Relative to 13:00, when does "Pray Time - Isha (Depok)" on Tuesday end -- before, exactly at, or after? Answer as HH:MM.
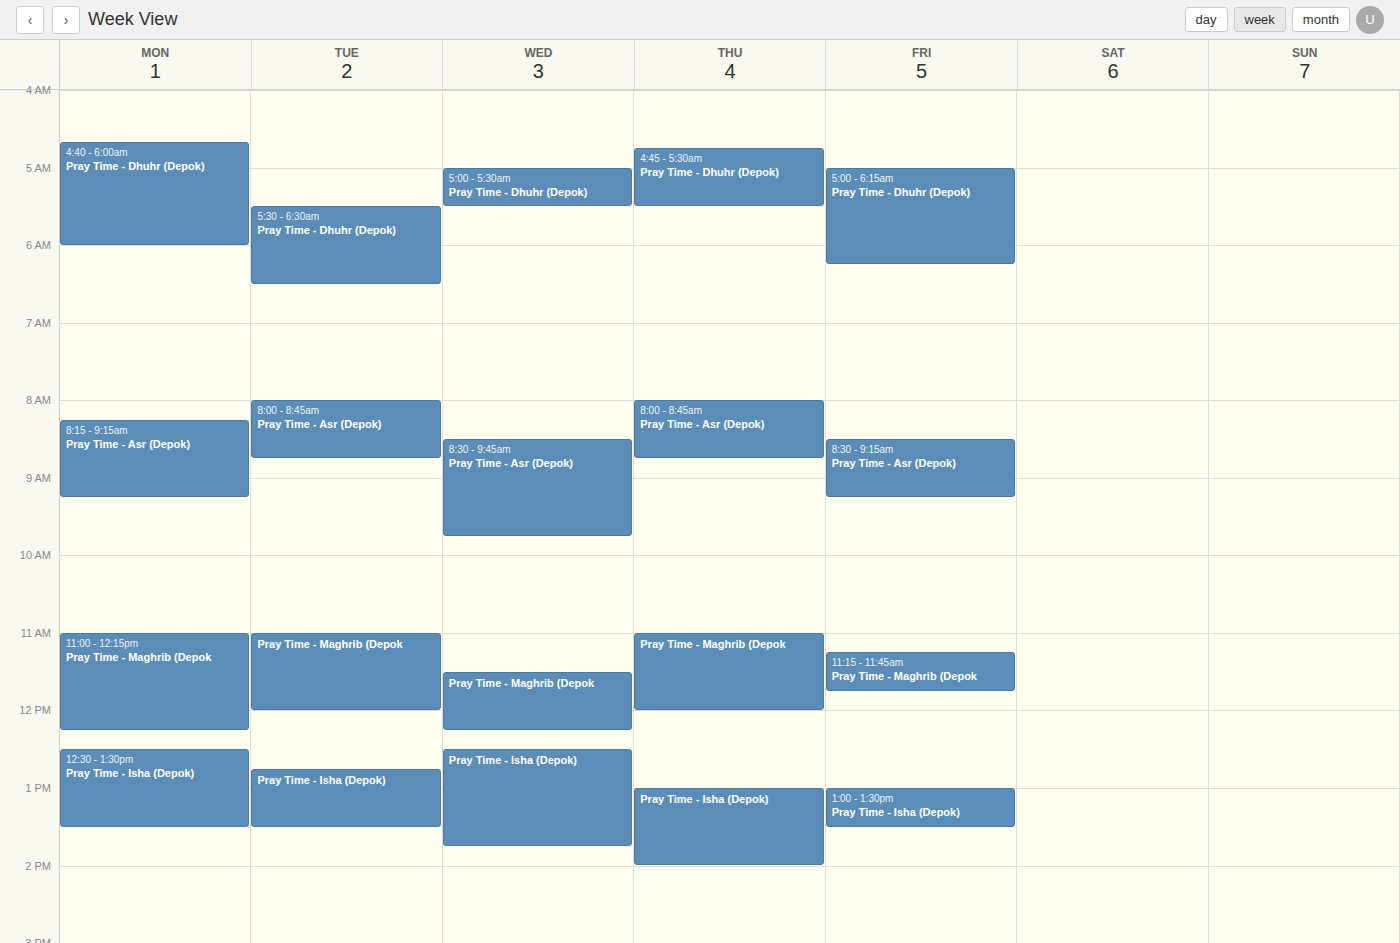
13:30 -- after 13:00, 30 minutes below the 13:00 line.